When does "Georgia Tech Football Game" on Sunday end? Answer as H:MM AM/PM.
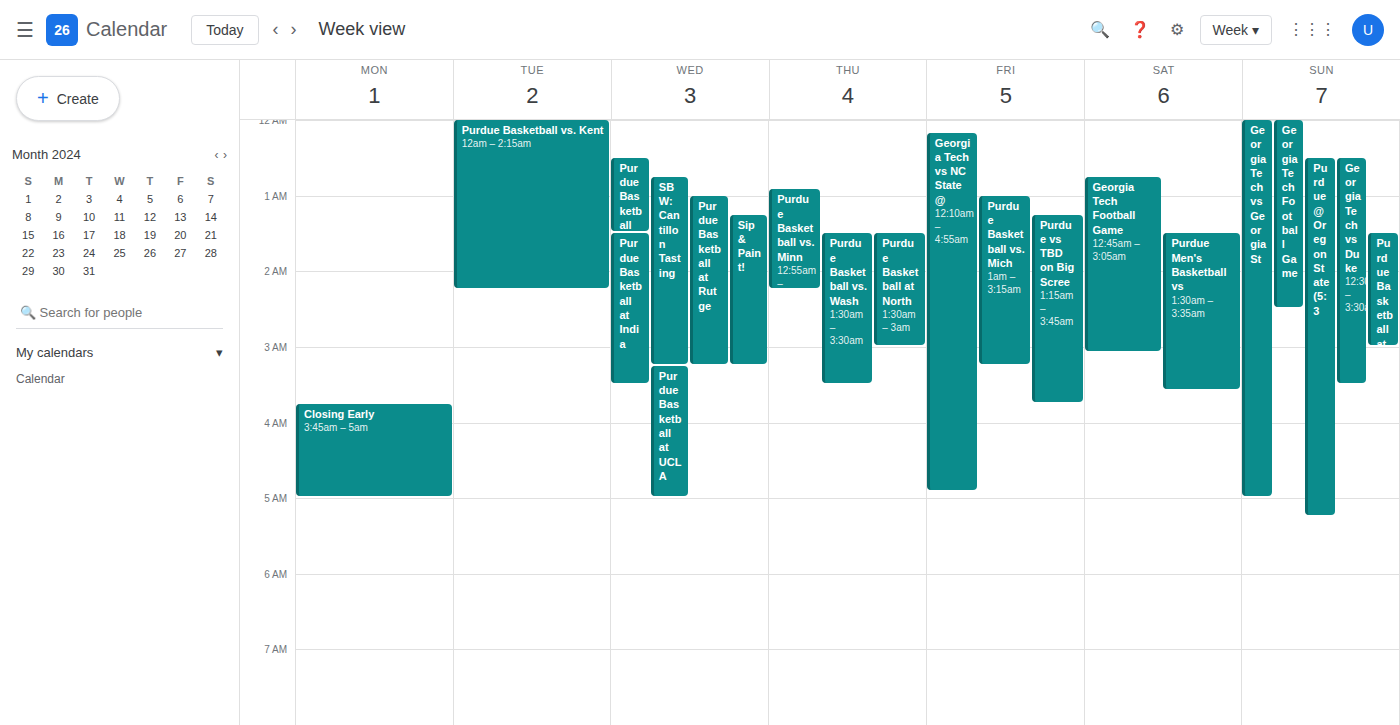
2:30 AM